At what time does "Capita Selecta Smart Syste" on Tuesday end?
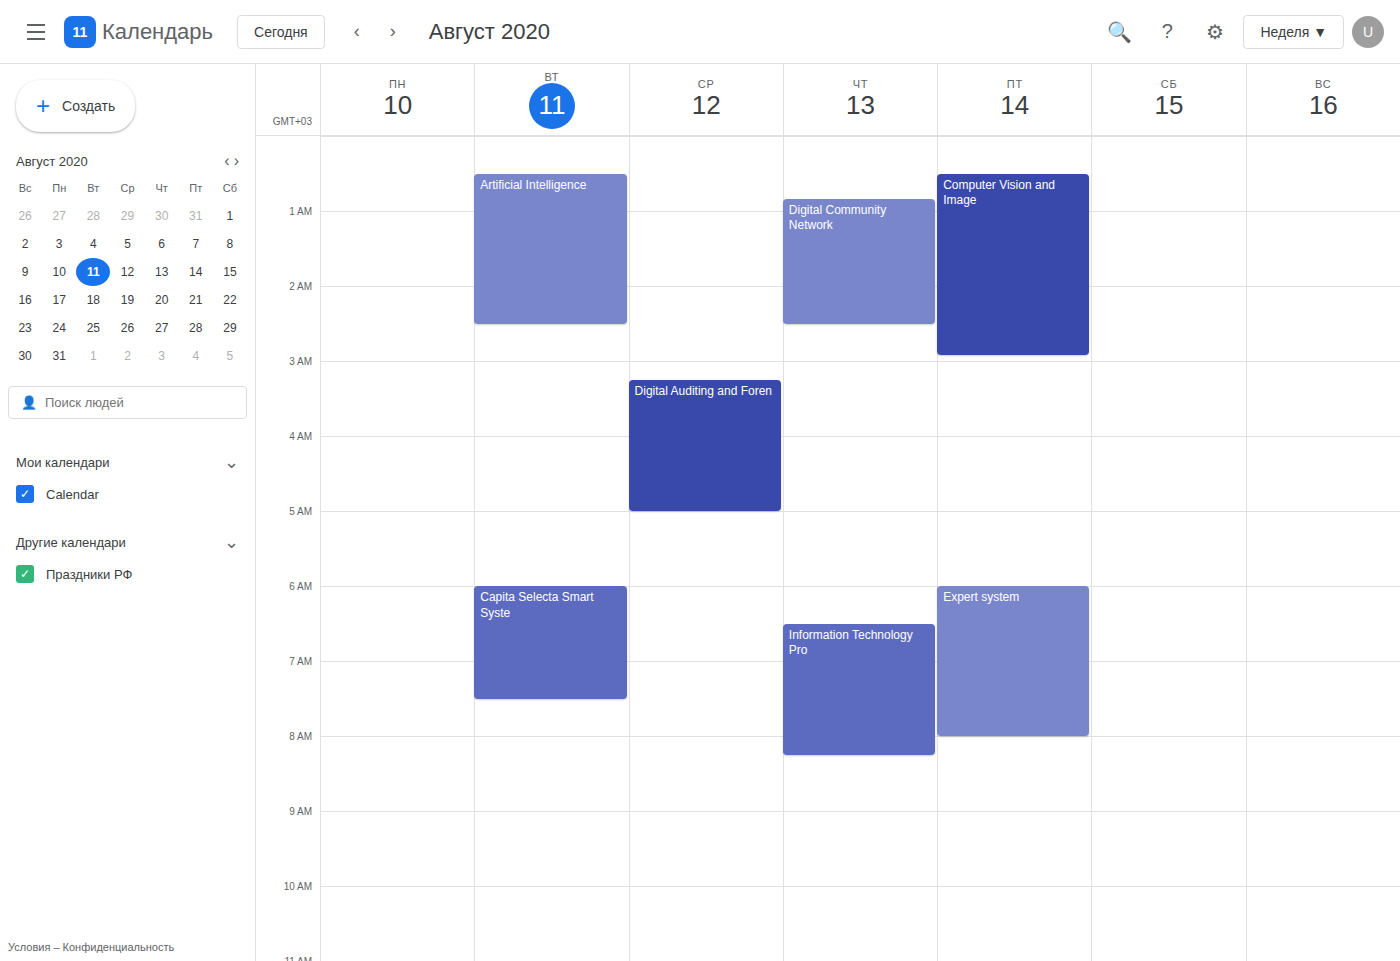
7:30 AM